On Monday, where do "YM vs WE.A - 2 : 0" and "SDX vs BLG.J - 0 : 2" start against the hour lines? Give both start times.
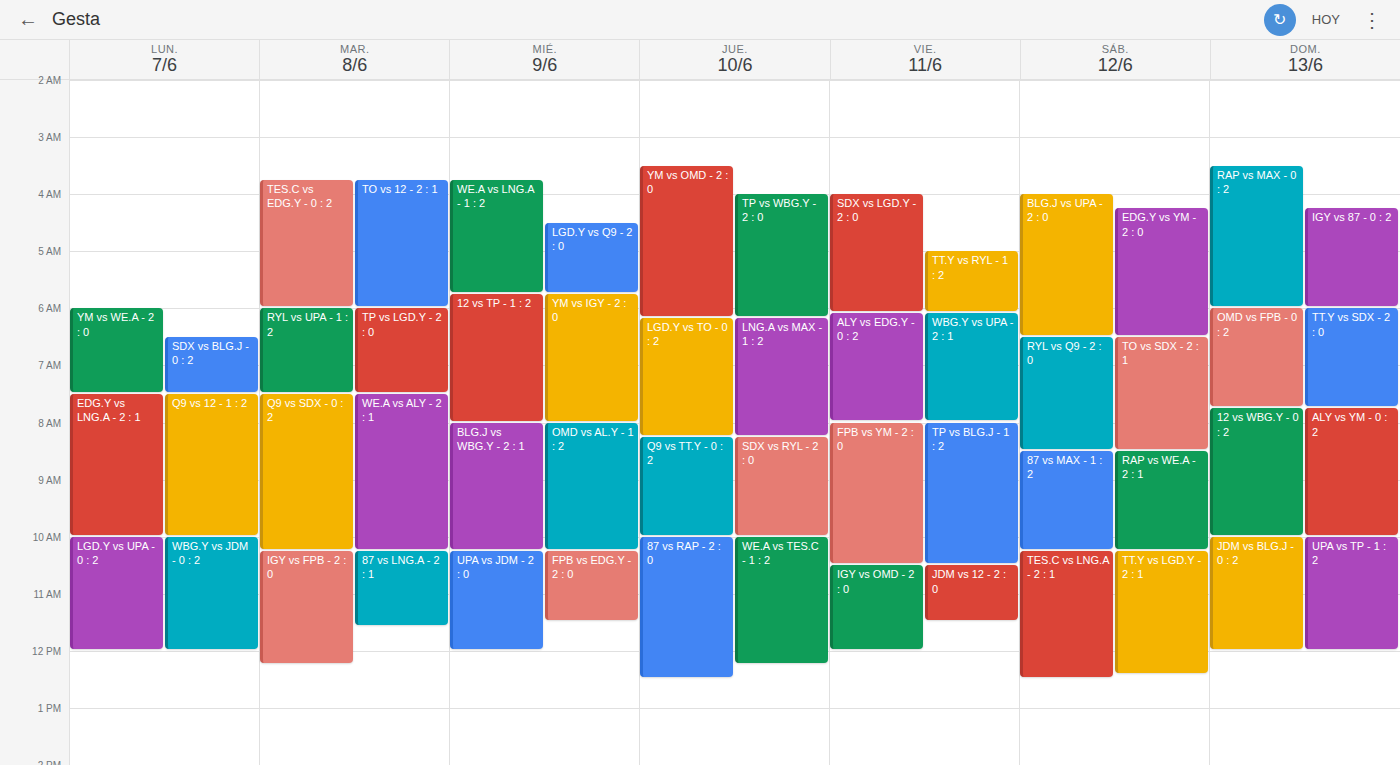
"YM vs WE.A - 2 : 0": 6:00 AM, exactly on the 6 AM line. "SDX vs BLG.J - 0 : 2": 6:30 AM, halfway between the 6 AM and 7 AM lines.